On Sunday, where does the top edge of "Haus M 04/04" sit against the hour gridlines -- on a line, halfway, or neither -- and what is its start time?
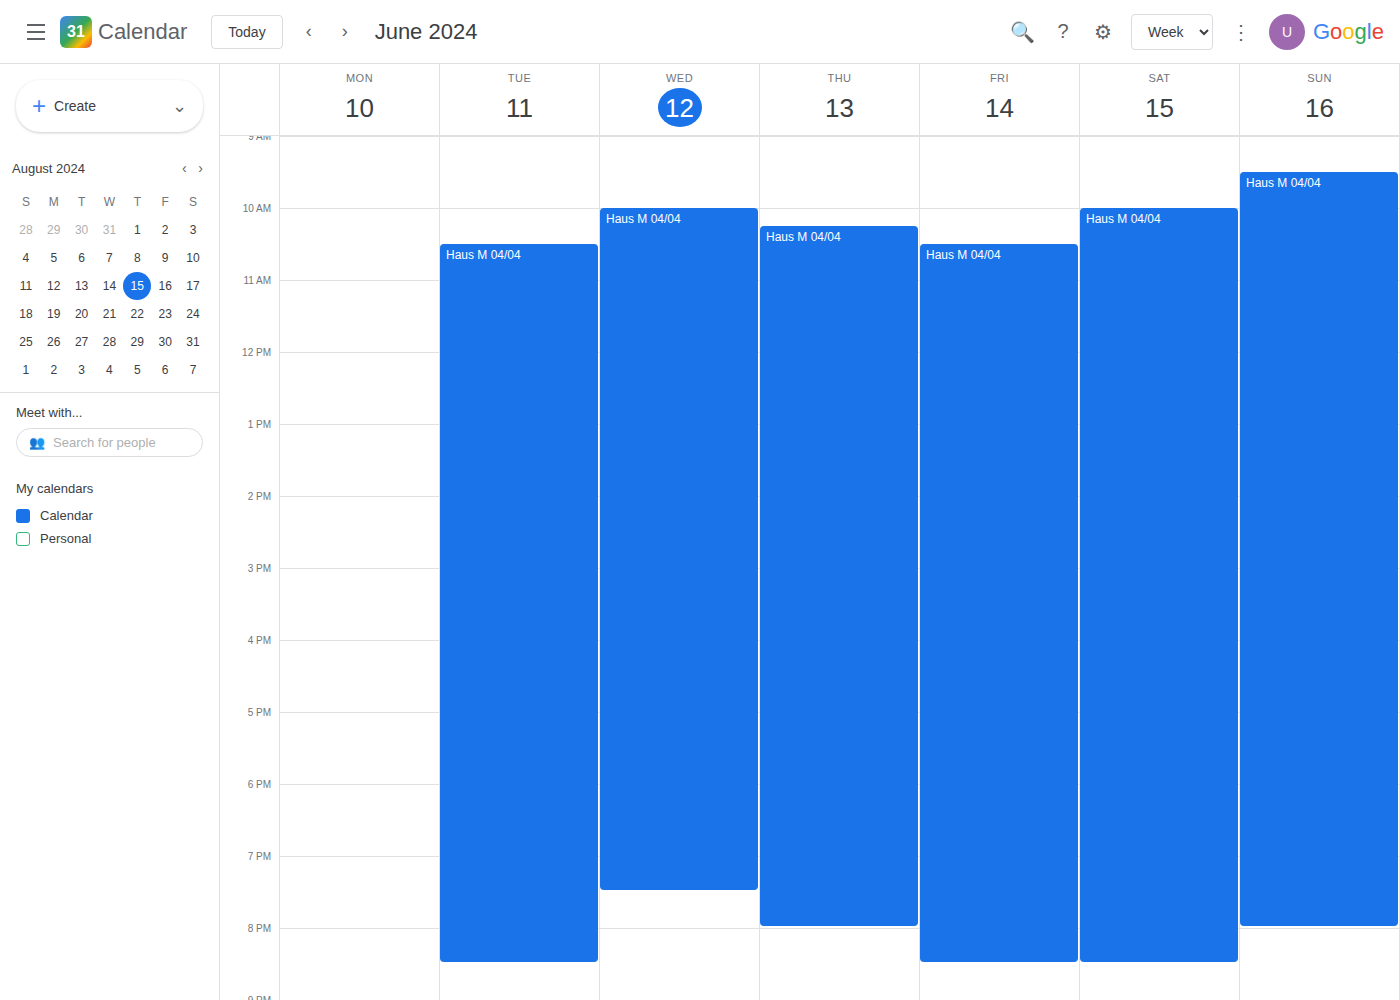
9:30 AM -- halfway between the 9 AM and 10 AM lines.